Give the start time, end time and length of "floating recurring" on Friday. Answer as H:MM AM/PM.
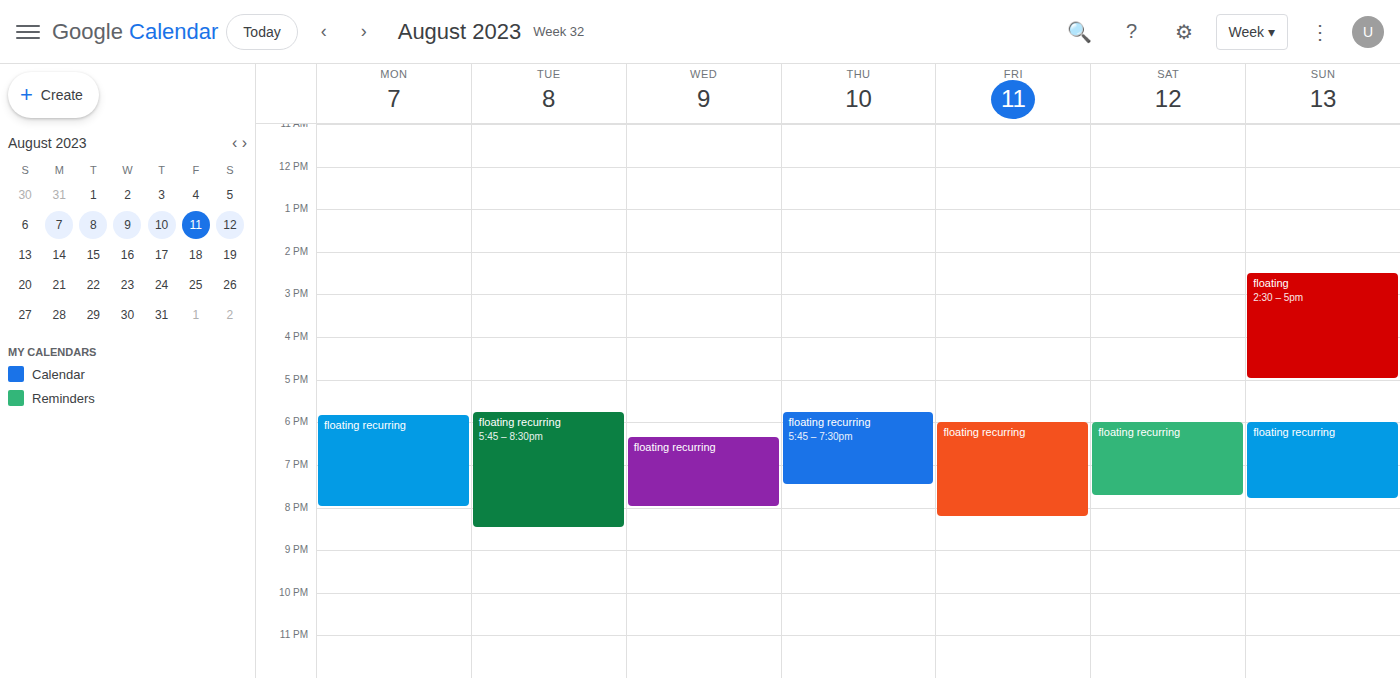
6:00 PM to 8:15 PM, 2 hours 15 minutes